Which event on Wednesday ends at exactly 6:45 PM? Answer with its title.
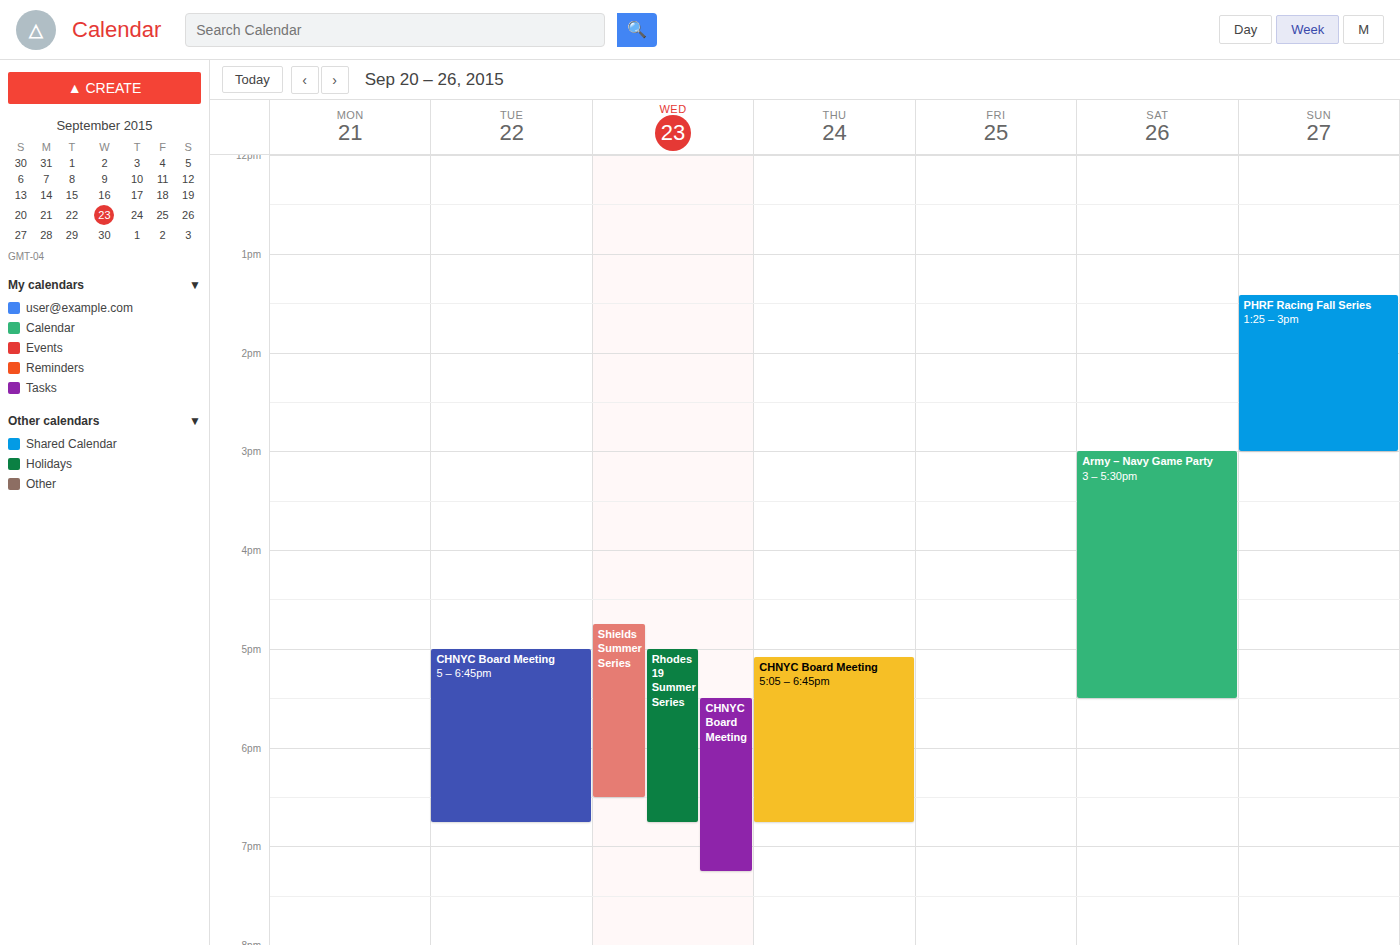
"Rhodes 19 Summer Series"